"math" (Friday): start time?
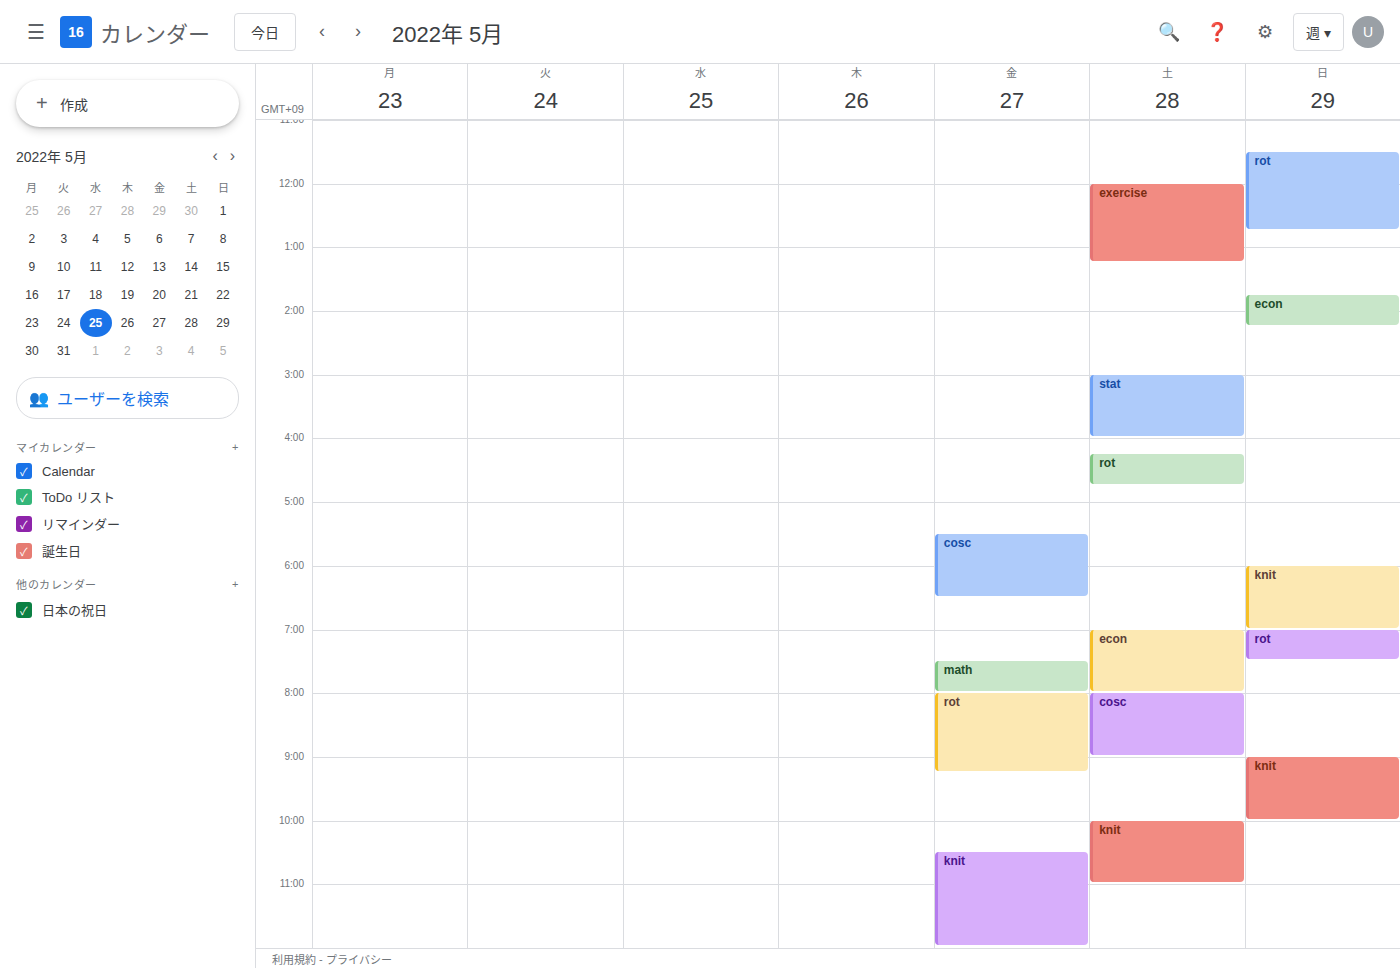
7:30 PM